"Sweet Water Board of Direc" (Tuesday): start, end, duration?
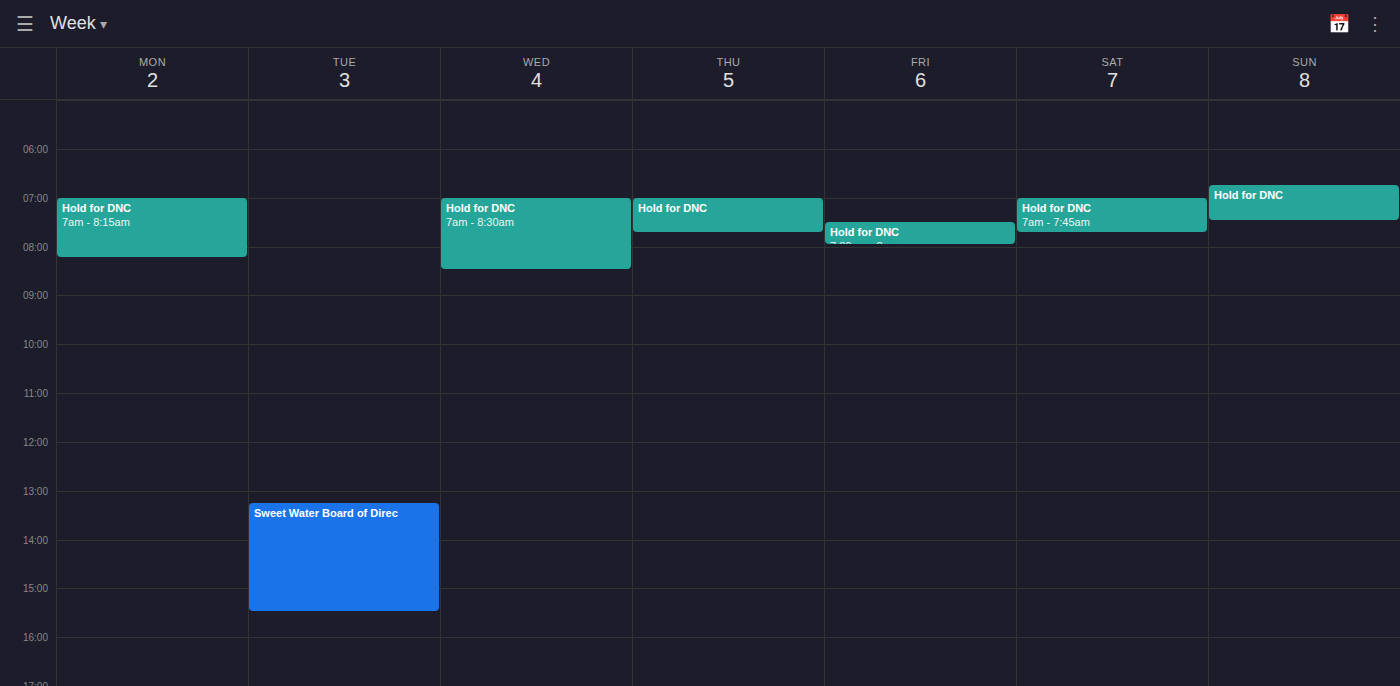
1:15 PM to 3:30 PM, 2 hours 15 minutes